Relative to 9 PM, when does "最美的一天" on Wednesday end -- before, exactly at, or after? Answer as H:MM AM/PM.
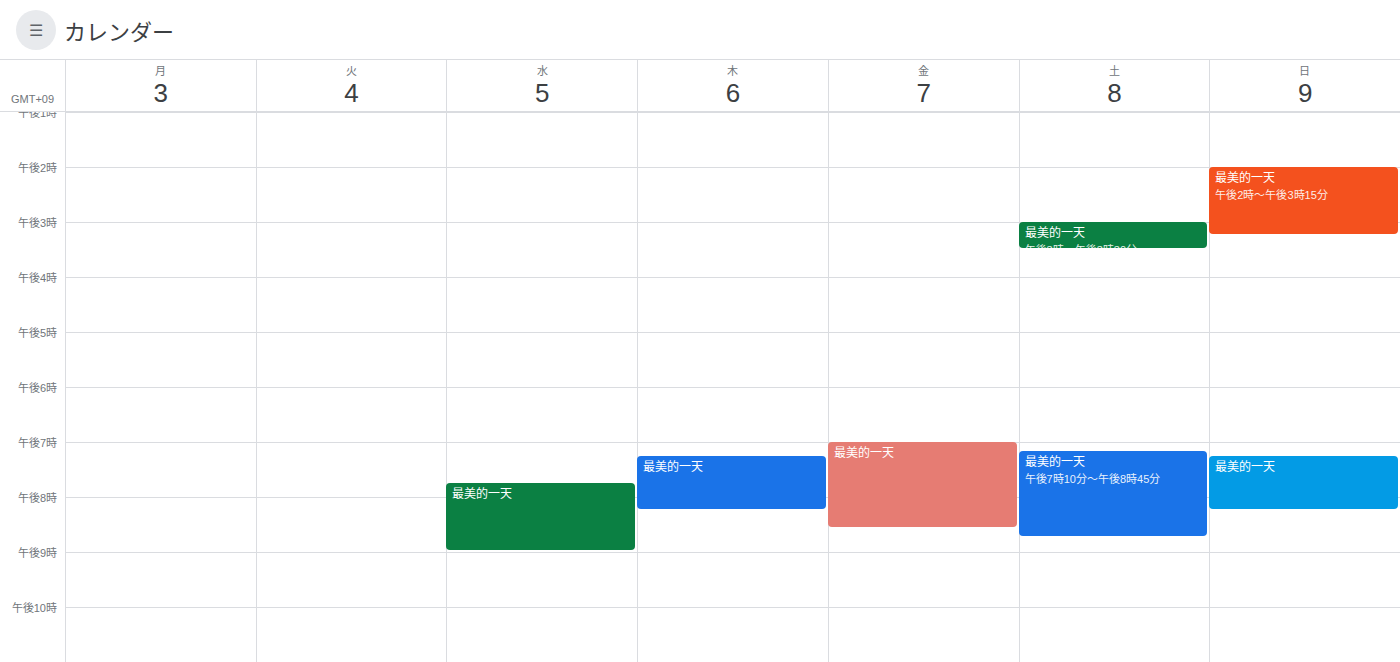
9:00 PM -- exactly at 9 PM, on the 9 PM line.